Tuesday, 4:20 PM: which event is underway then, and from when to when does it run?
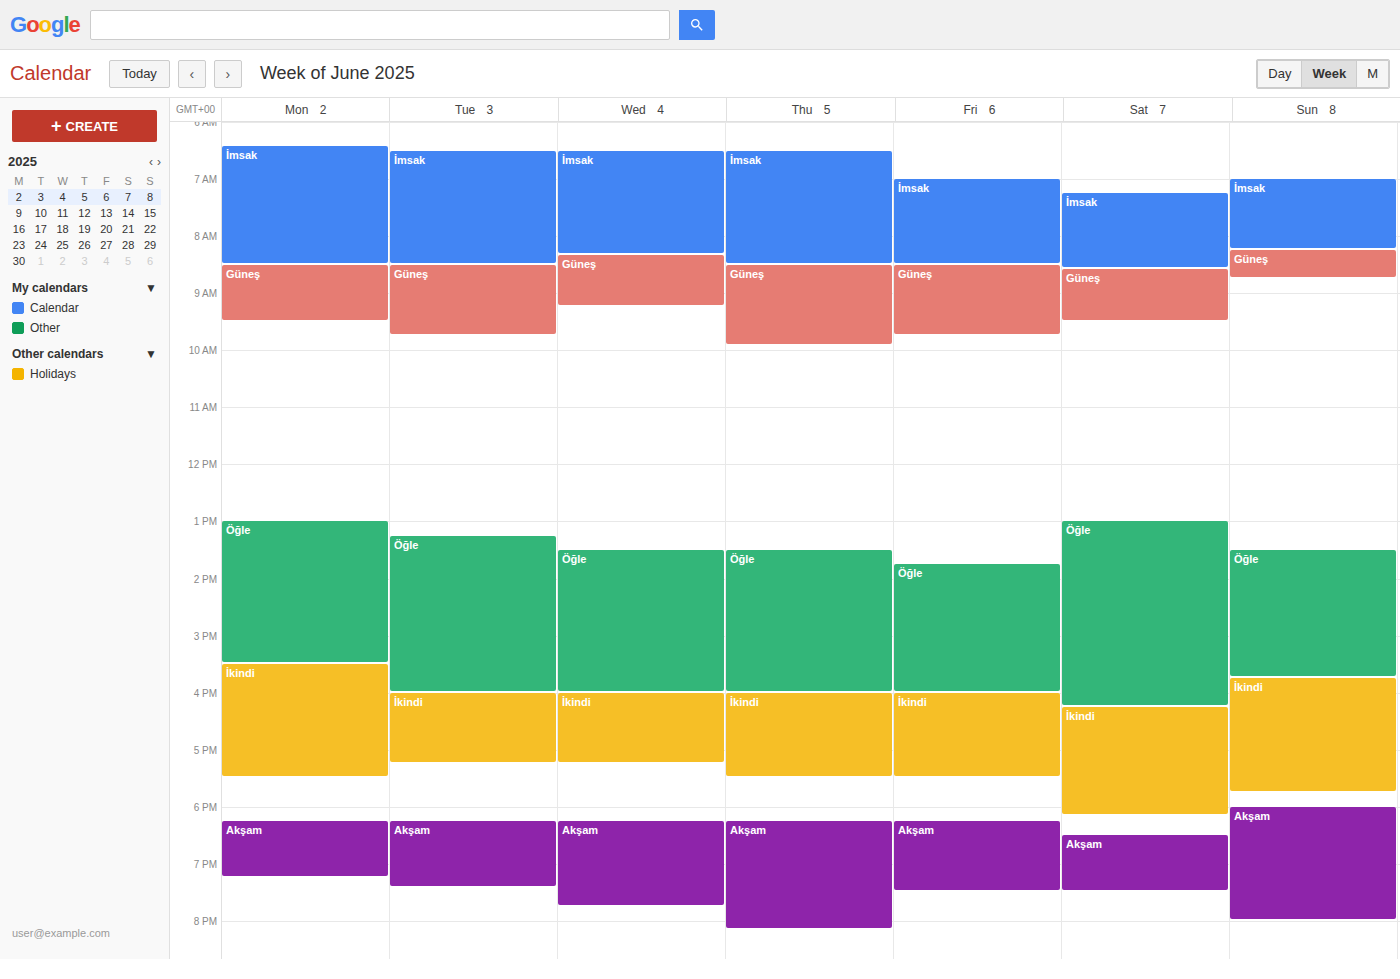
"İkindi", 4:00 PM to 5:15 PM